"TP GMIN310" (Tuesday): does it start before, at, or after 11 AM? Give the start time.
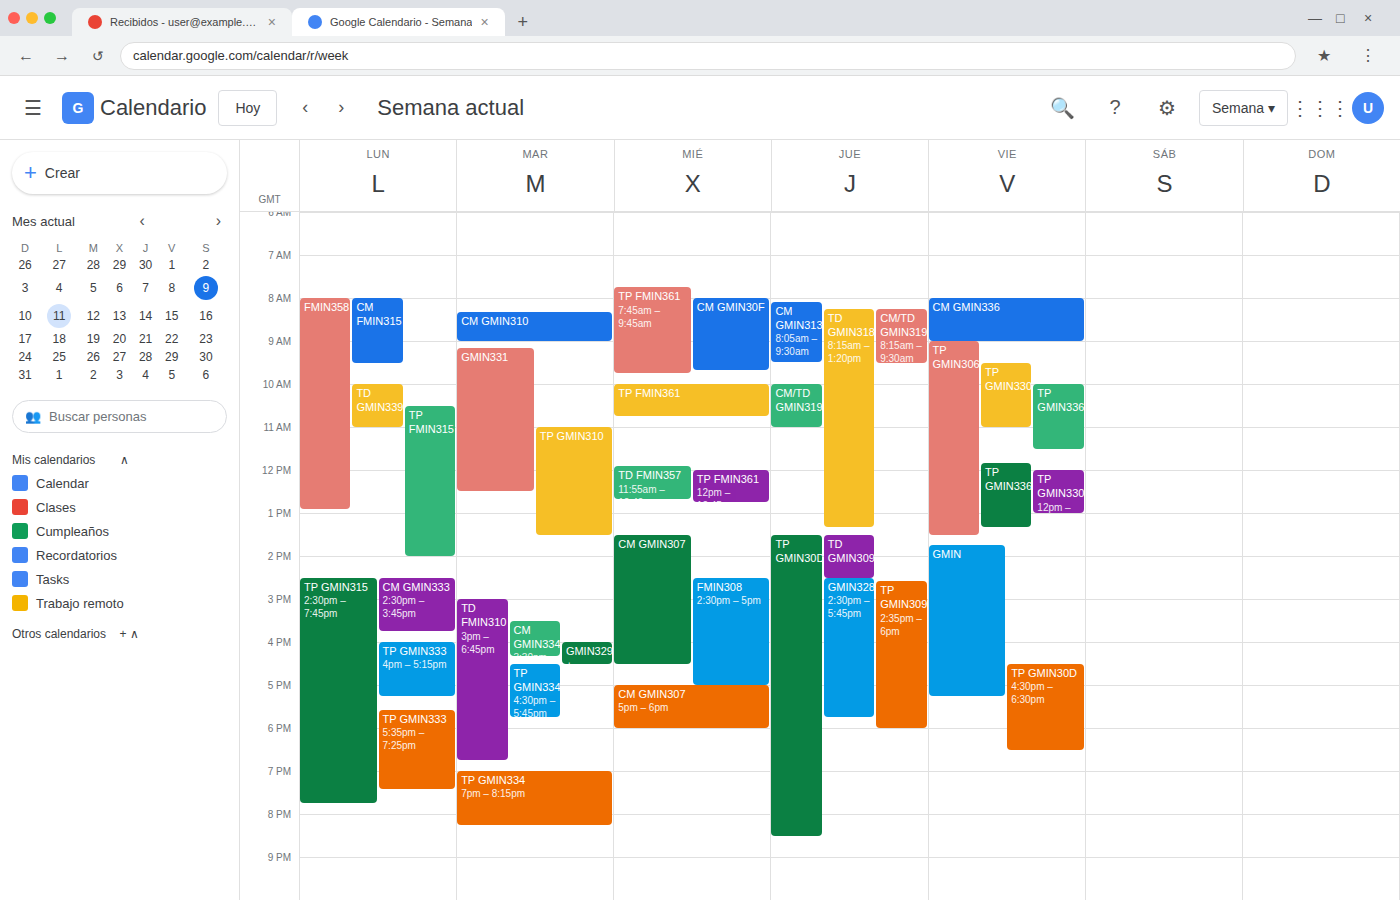
11:00 AM -- exactly at 11 AM, on the 11 AM line.